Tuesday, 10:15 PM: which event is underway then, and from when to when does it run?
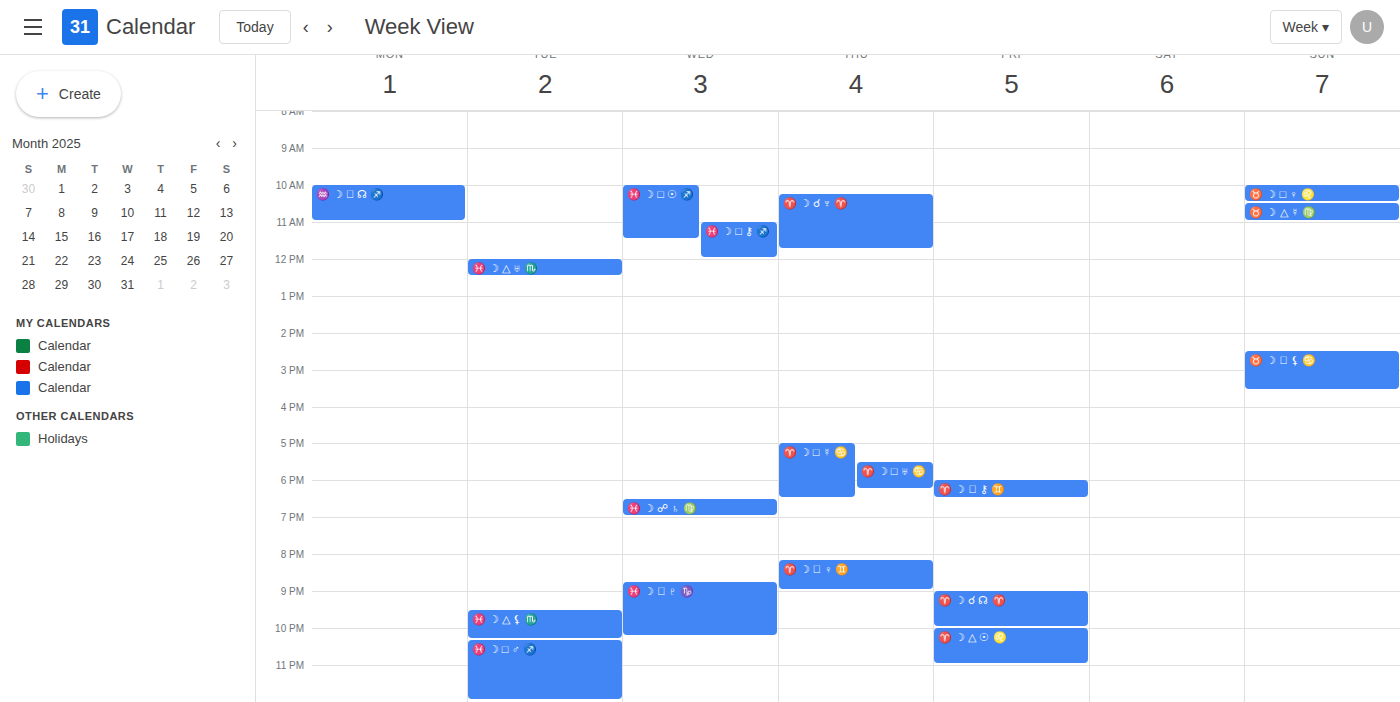
"♓️ ☽ △ ⚸ ♏️", 9:30 PM to 10:20 PM